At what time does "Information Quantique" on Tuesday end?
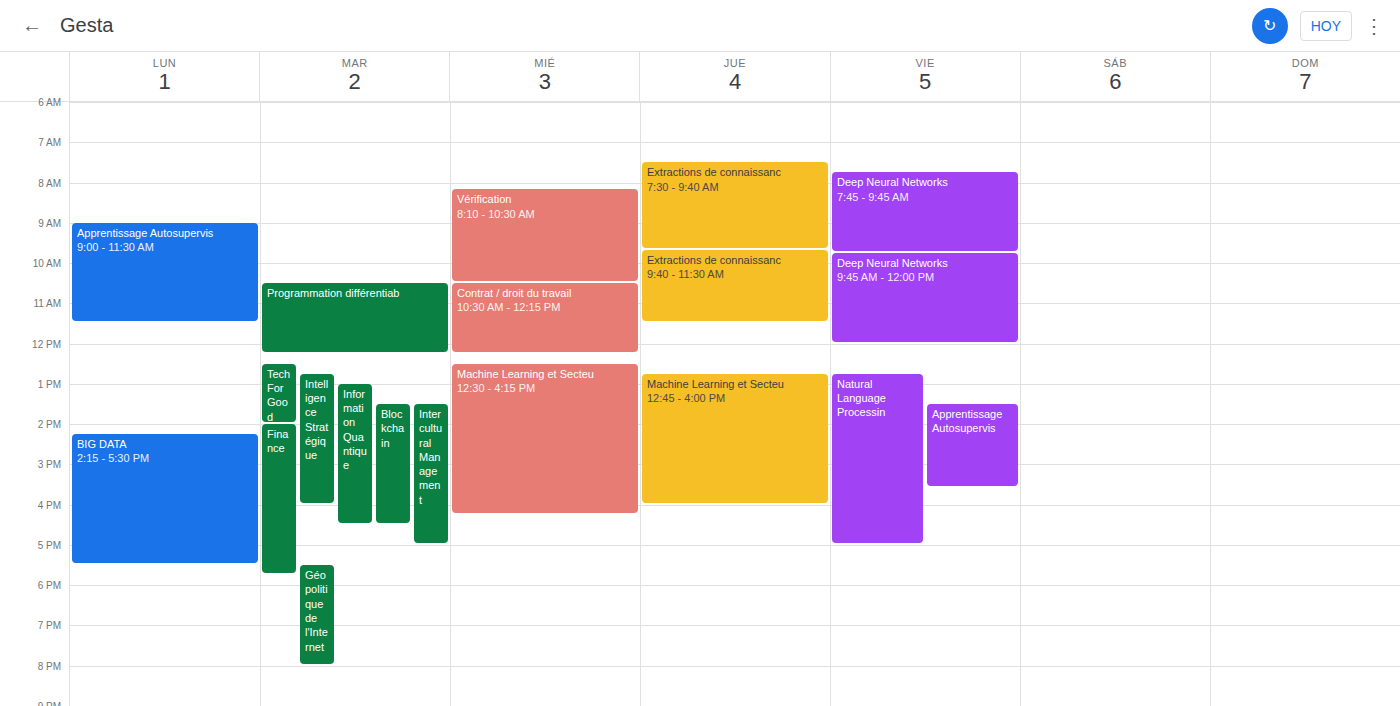
4:30 PM